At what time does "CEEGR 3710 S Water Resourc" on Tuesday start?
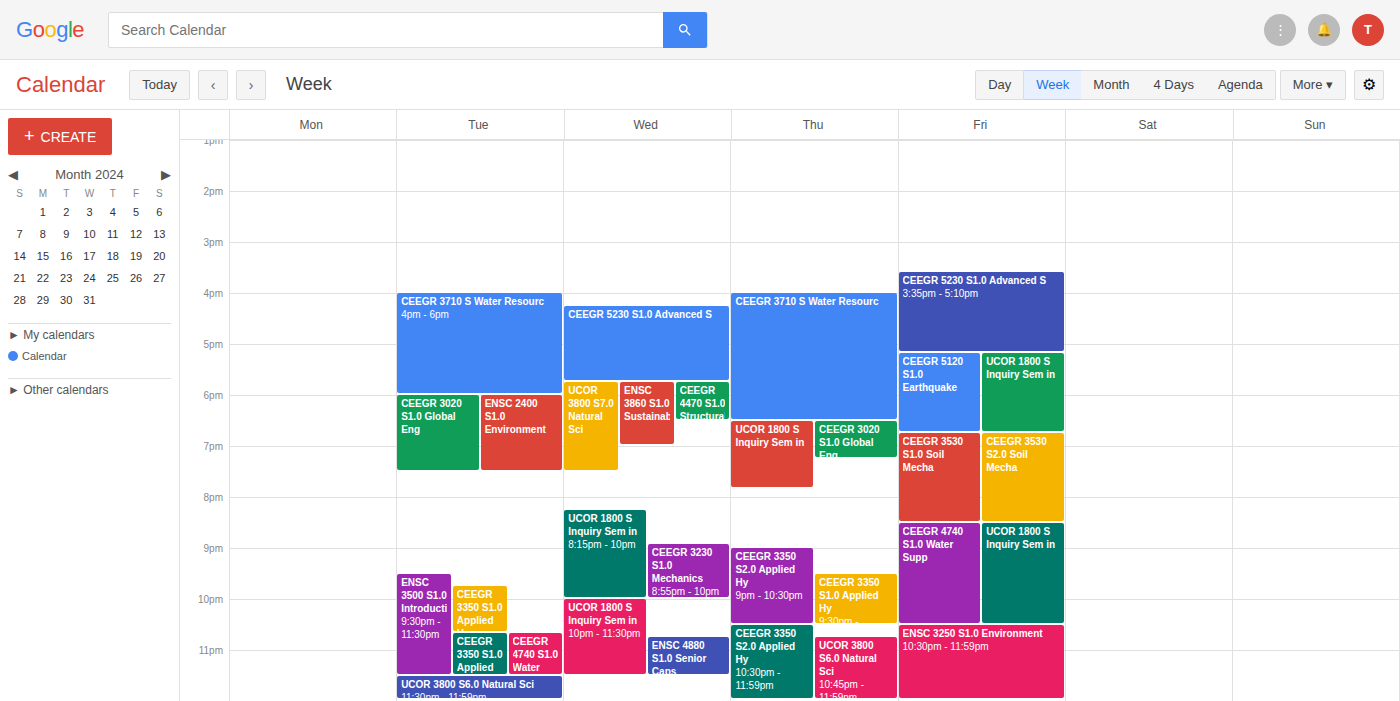
4:00 PM